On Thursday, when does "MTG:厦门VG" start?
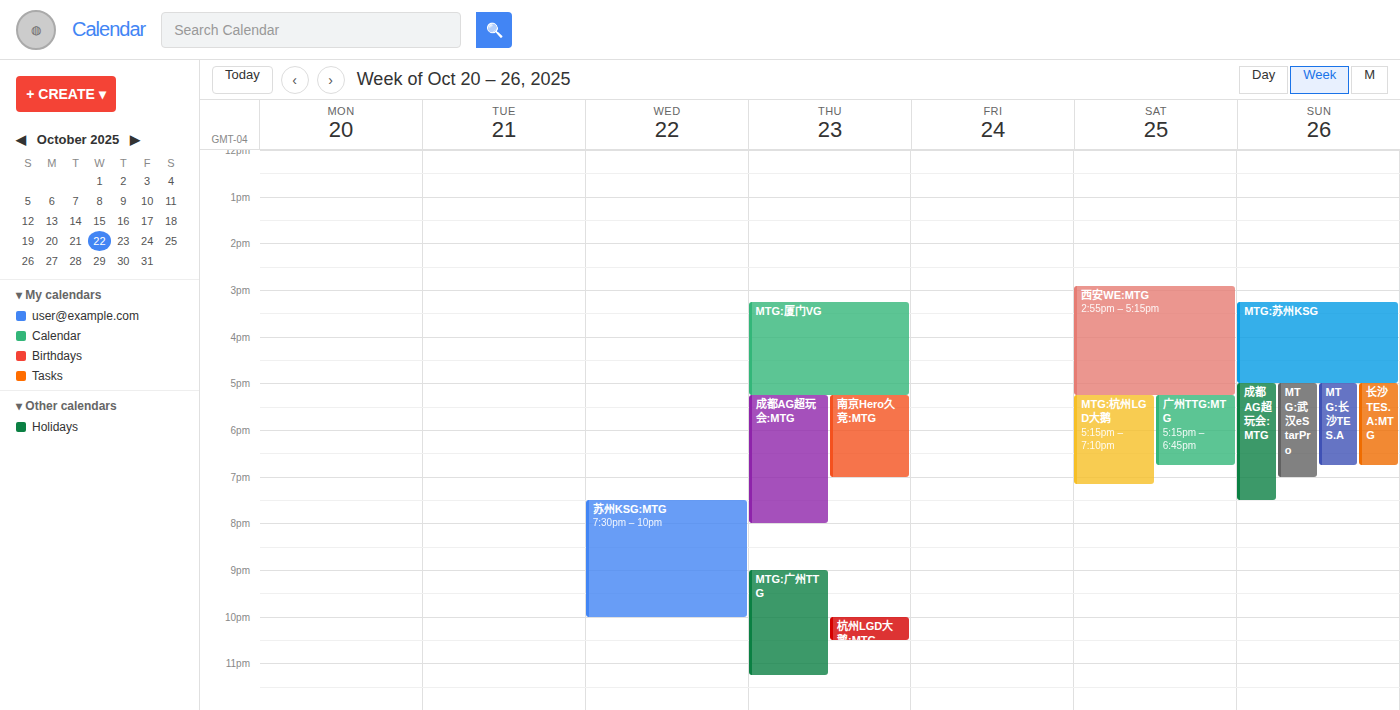
3:15 PM